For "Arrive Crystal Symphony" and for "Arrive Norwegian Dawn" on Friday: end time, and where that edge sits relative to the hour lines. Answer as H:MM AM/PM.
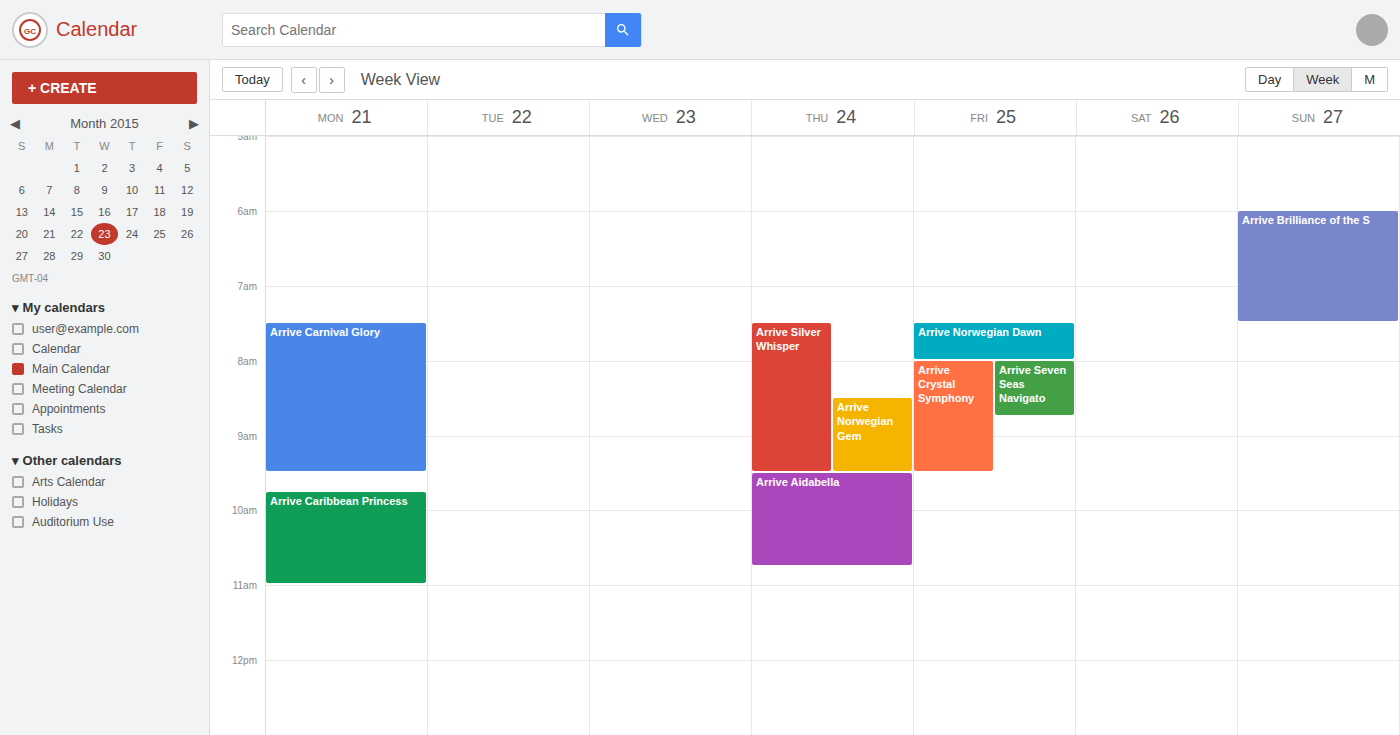
"Arrive Crystal Symphony": 9:30 AM, halfway between the 9 AM and 10 AM lines. "Arrive Norwegian Dawn": 8:00 AM, exactly on the 8 AM line.